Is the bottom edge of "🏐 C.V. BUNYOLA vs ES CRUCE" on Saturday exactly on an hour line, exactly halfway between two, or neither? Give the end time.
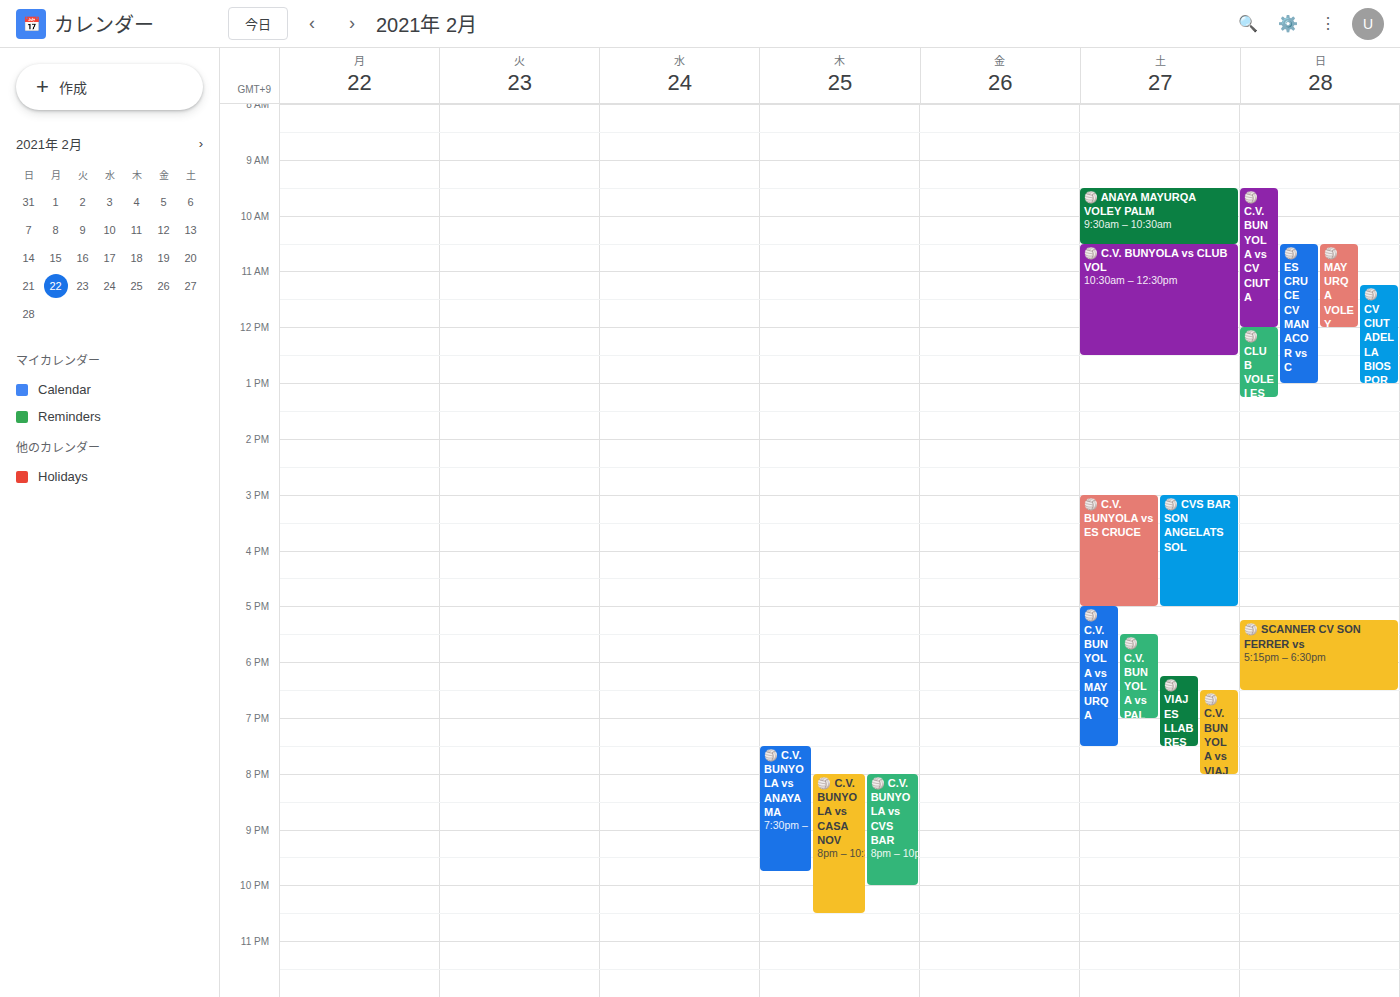
17:00 -- exactly on the 17:00 line.